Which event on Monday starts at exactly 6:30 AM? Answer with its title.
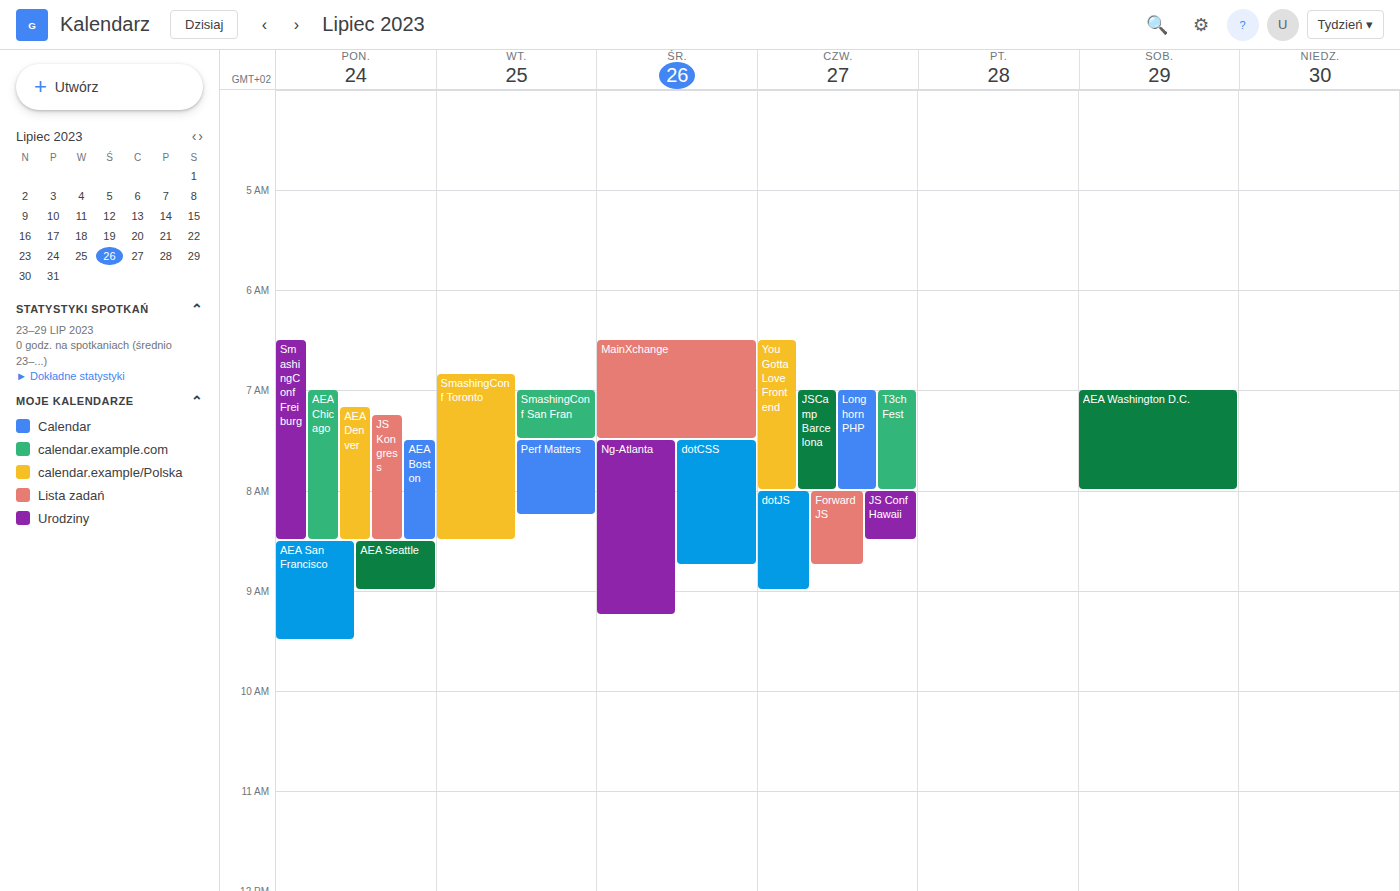
"SmashingConf Freiburg"